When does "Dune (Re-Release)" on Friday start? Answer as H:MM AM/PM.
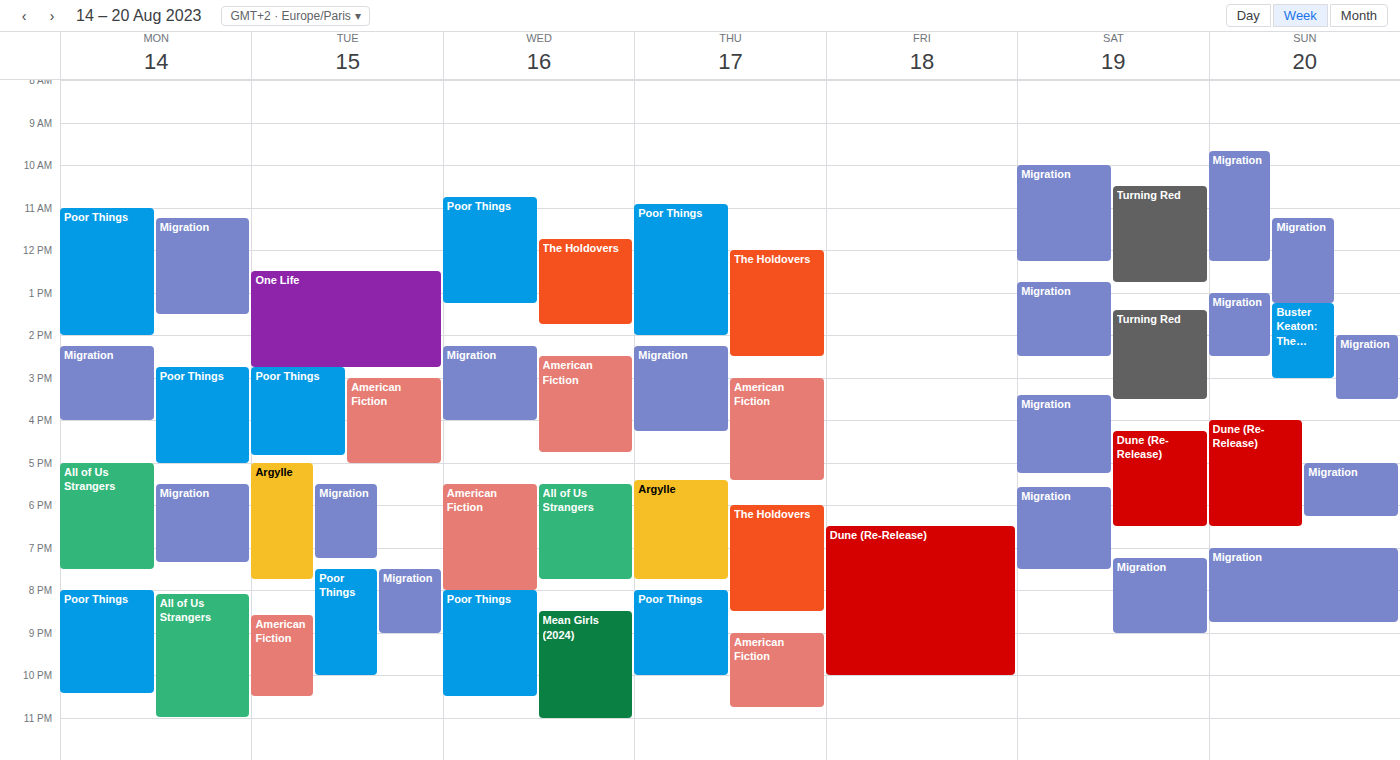
6:30 PM